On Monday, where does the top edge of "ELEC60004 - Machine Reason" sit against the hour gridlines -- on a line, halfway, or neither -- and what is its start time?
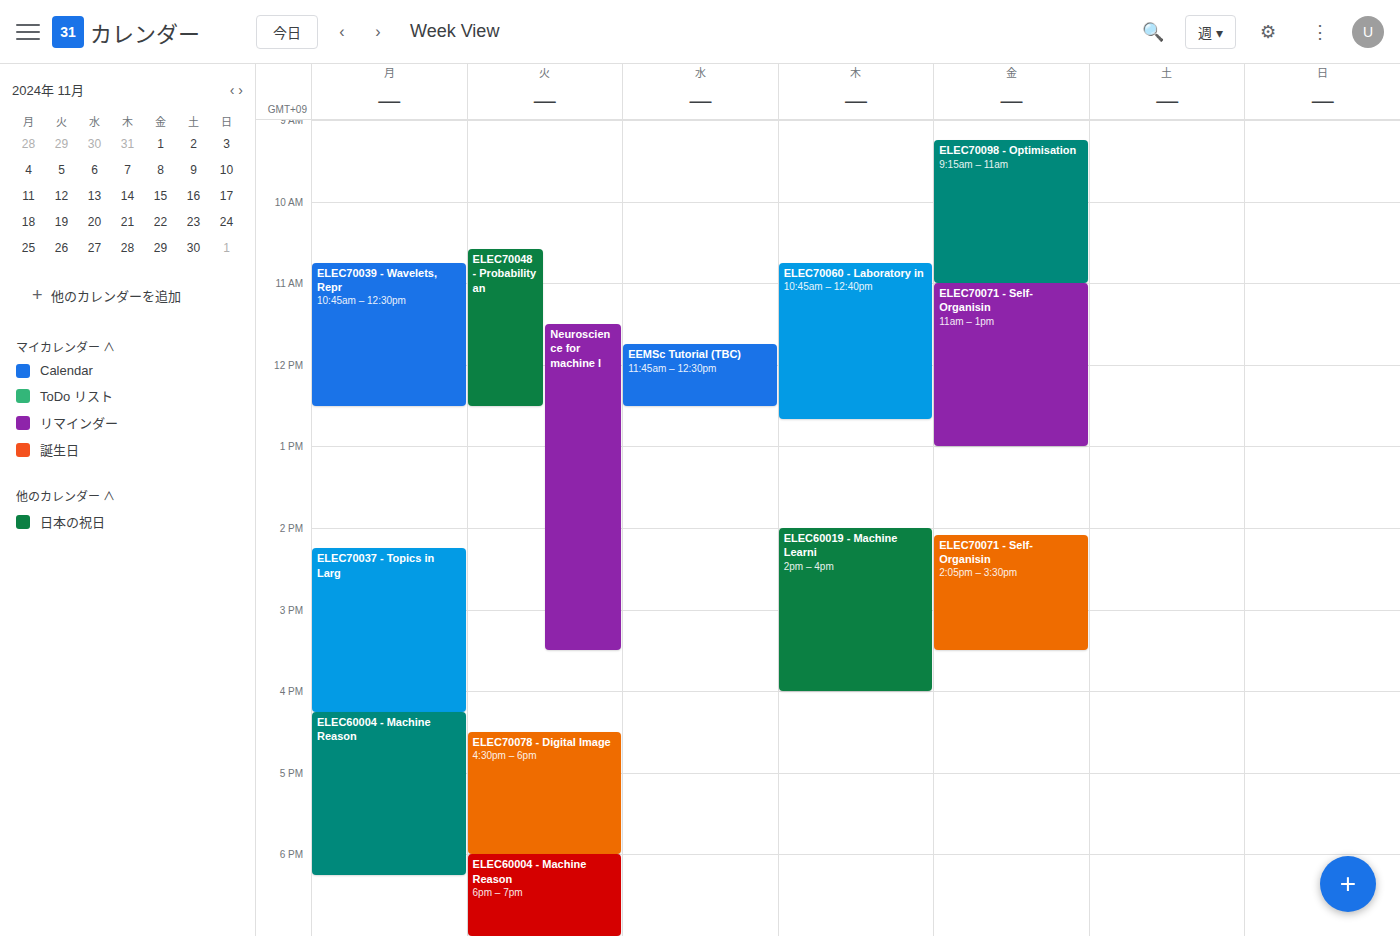
4:15 PM -- neither: a quarter of the way from the 4 PM line to the 5 PM line.